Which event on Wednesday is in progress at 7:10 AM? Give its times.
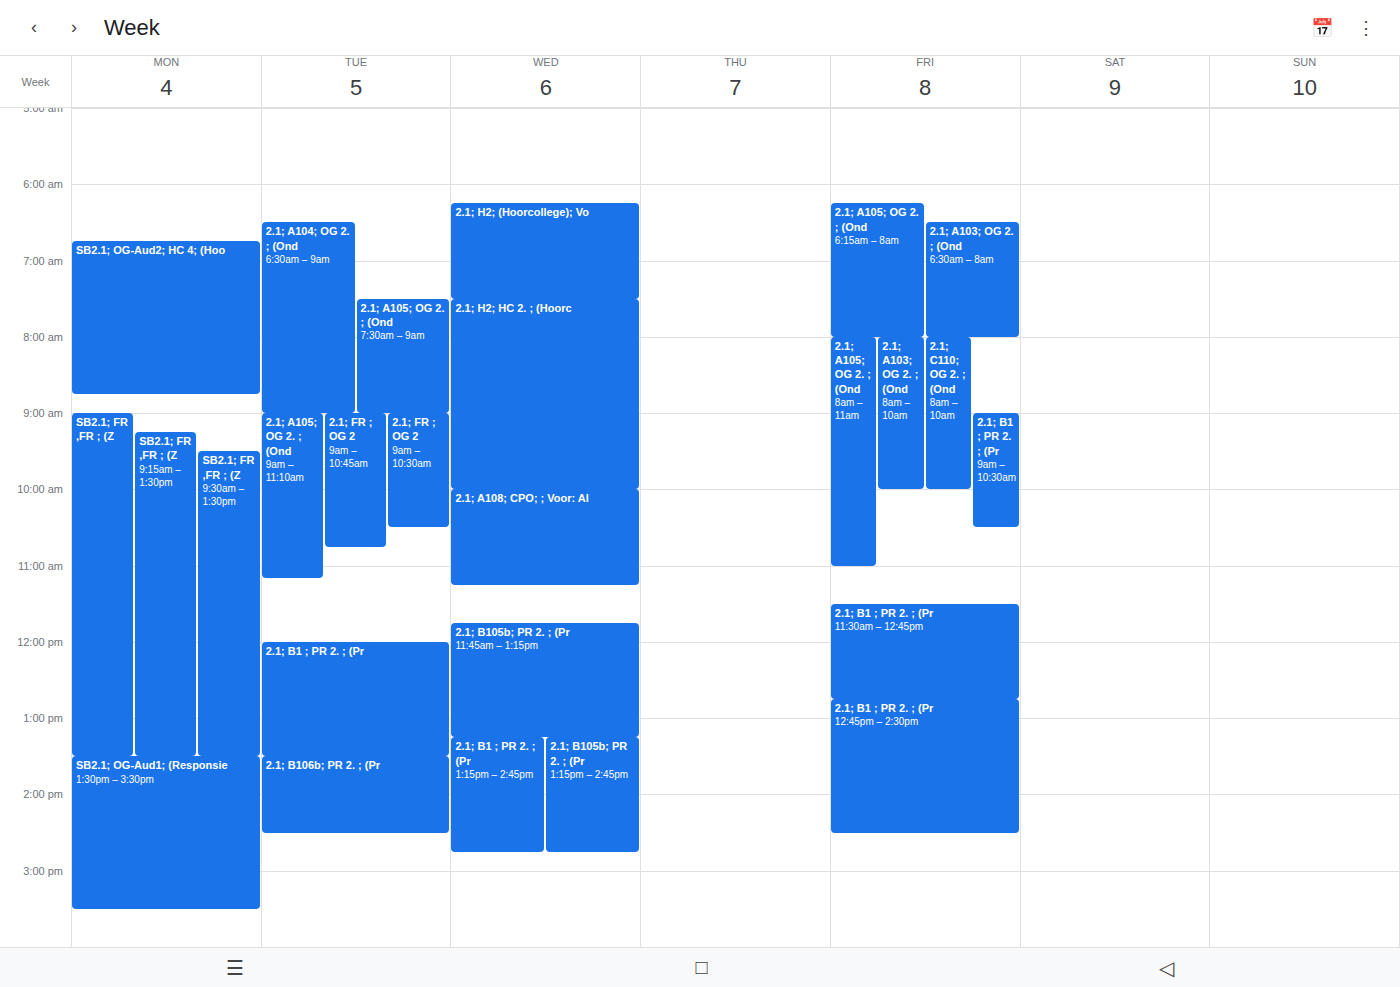
"2.1; H2; (Hoorcollege); Vo", 6:15 AM to 7:30 AM